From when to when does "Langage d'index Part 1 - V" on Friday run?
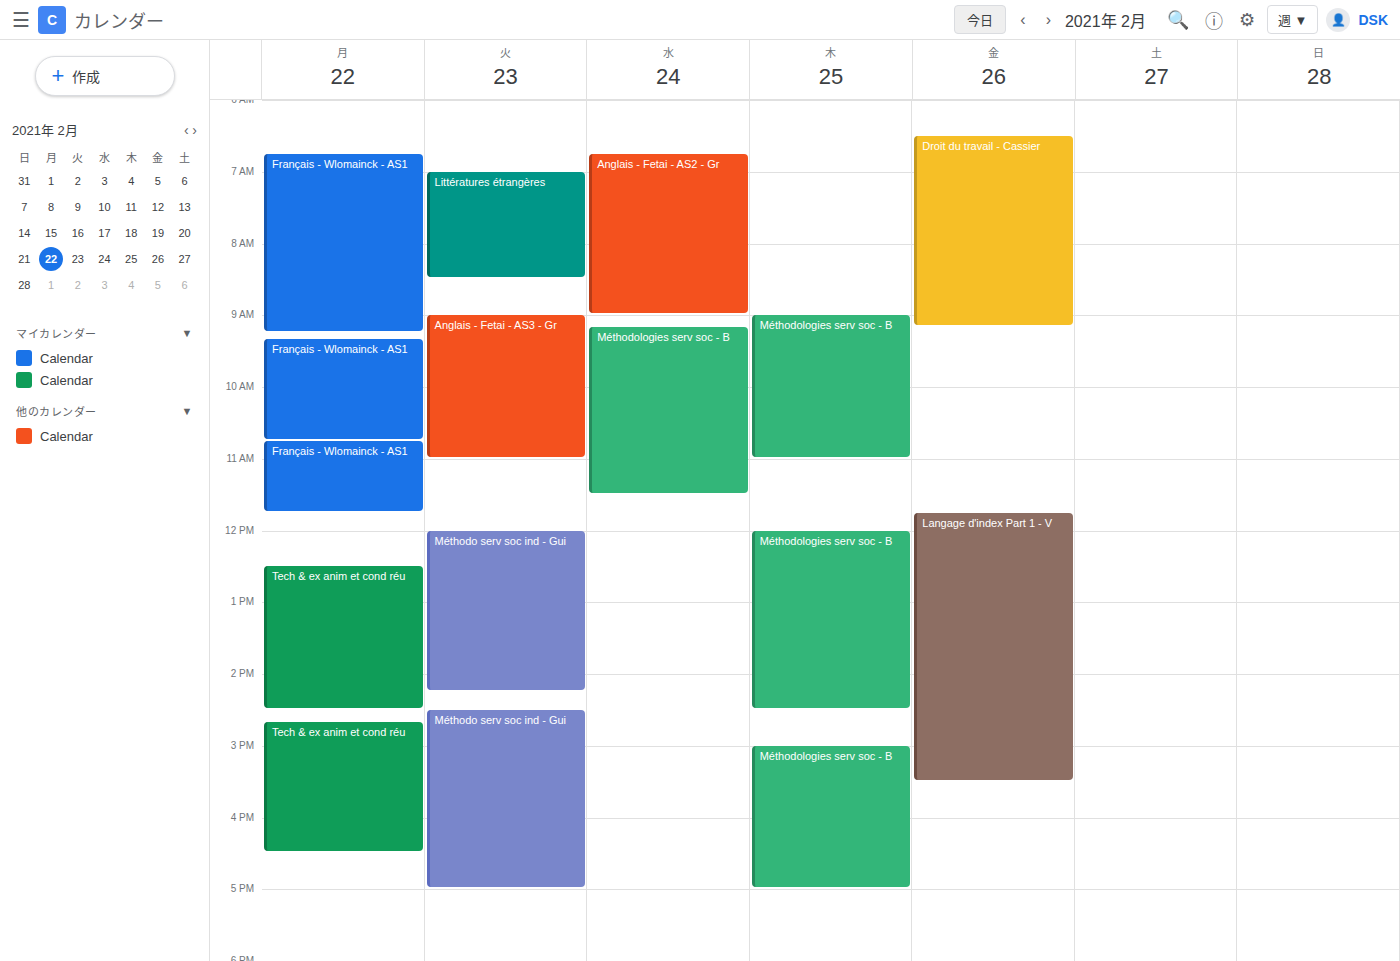
11:45 AM to 3:30 PM